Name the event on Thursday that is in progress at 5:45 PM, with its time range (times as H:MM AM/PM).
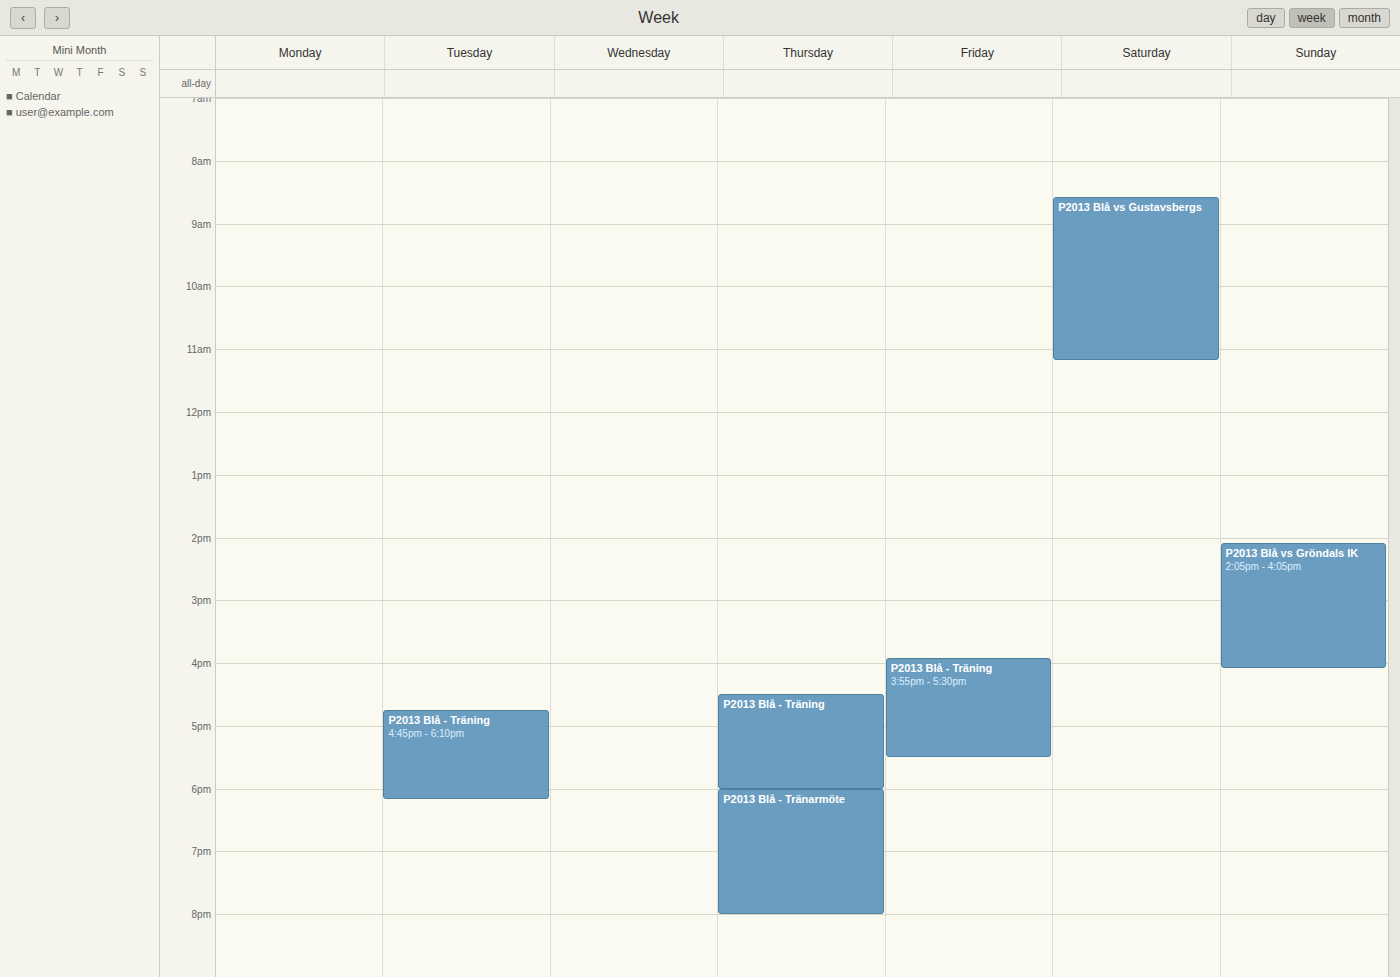
"P2013 Blå - Träning", 4:30 PM to 6:00 PM